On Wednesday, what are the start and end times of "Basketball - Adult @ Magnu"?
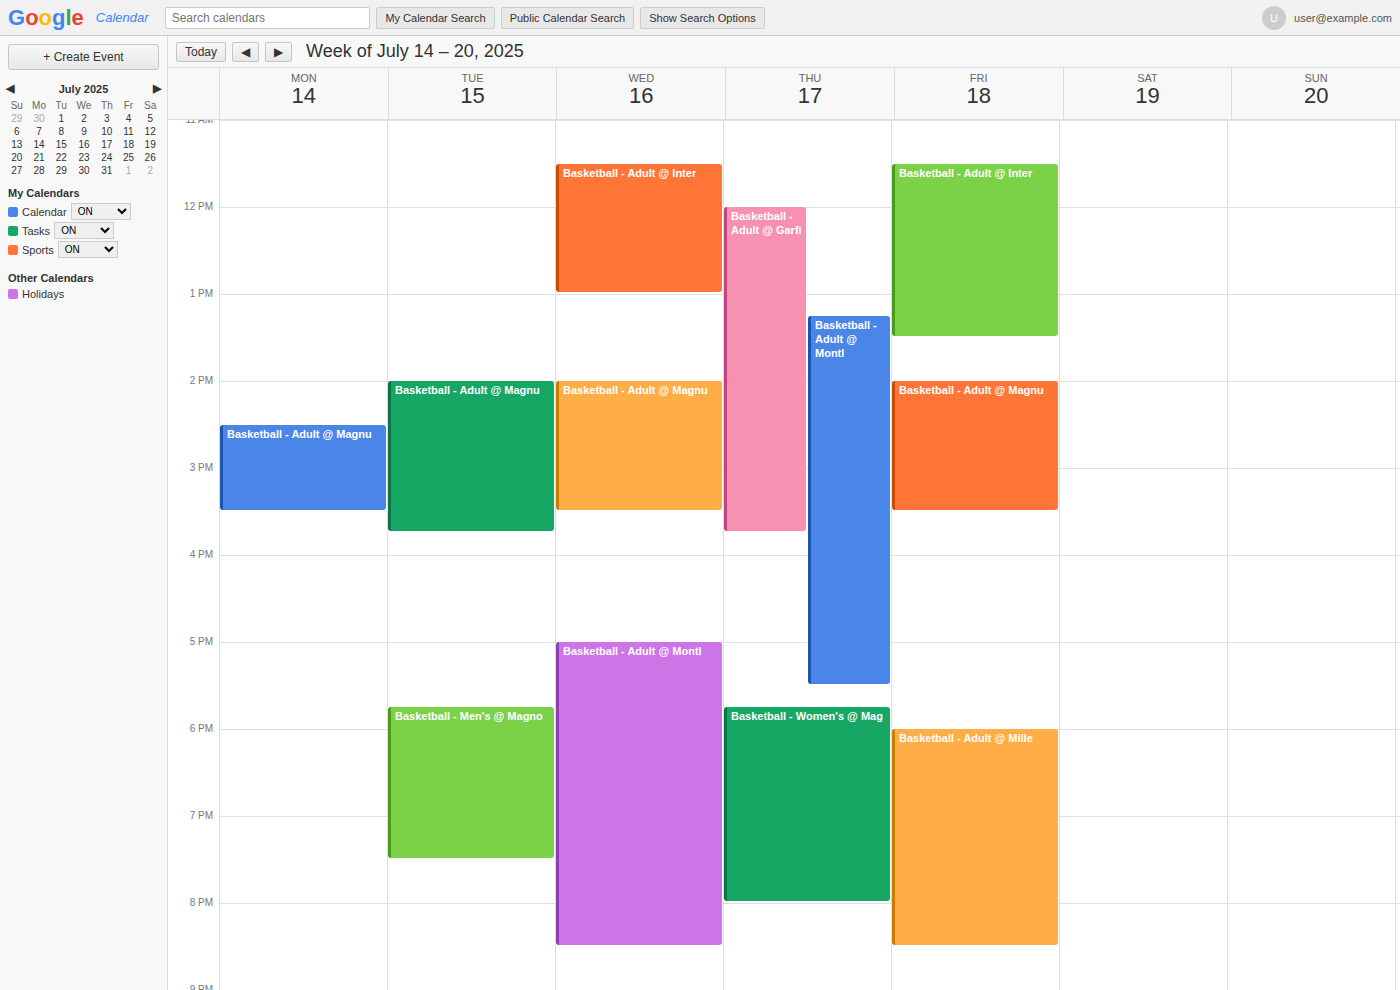
2:00 PM to 3:30 PM